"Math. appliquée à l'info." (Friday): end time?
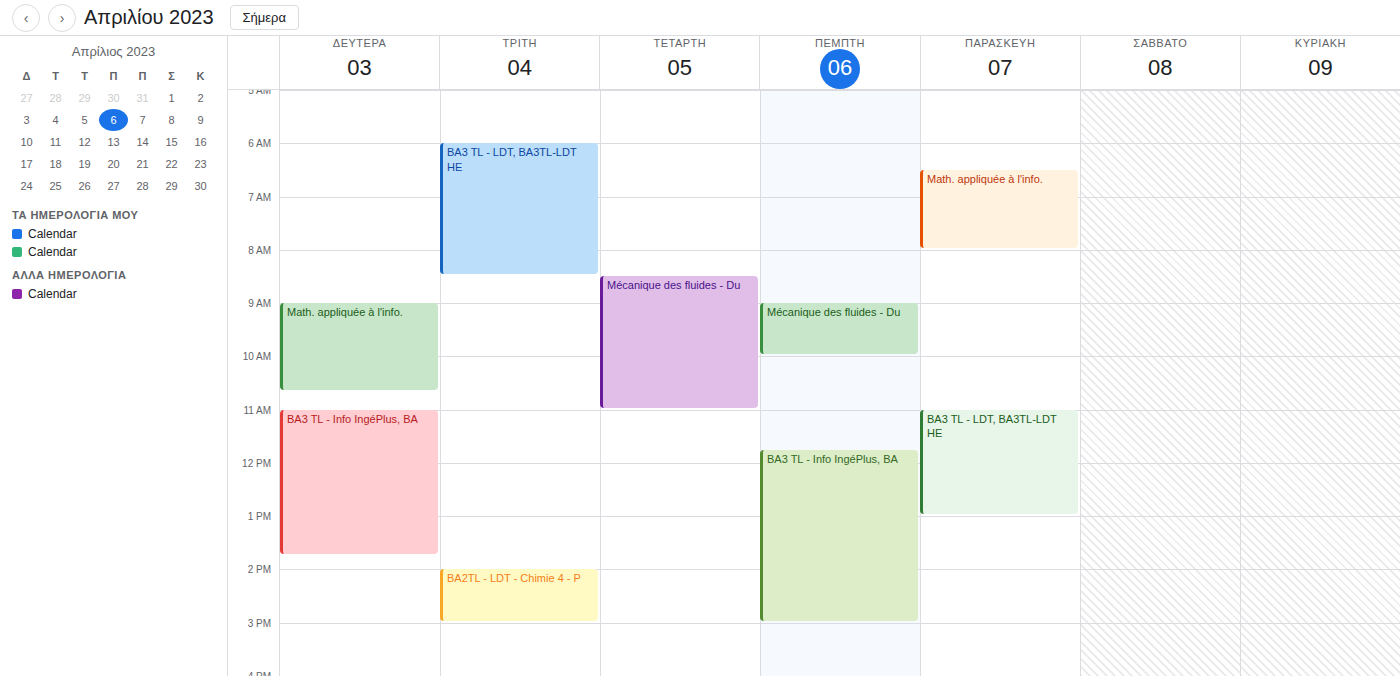
08:00